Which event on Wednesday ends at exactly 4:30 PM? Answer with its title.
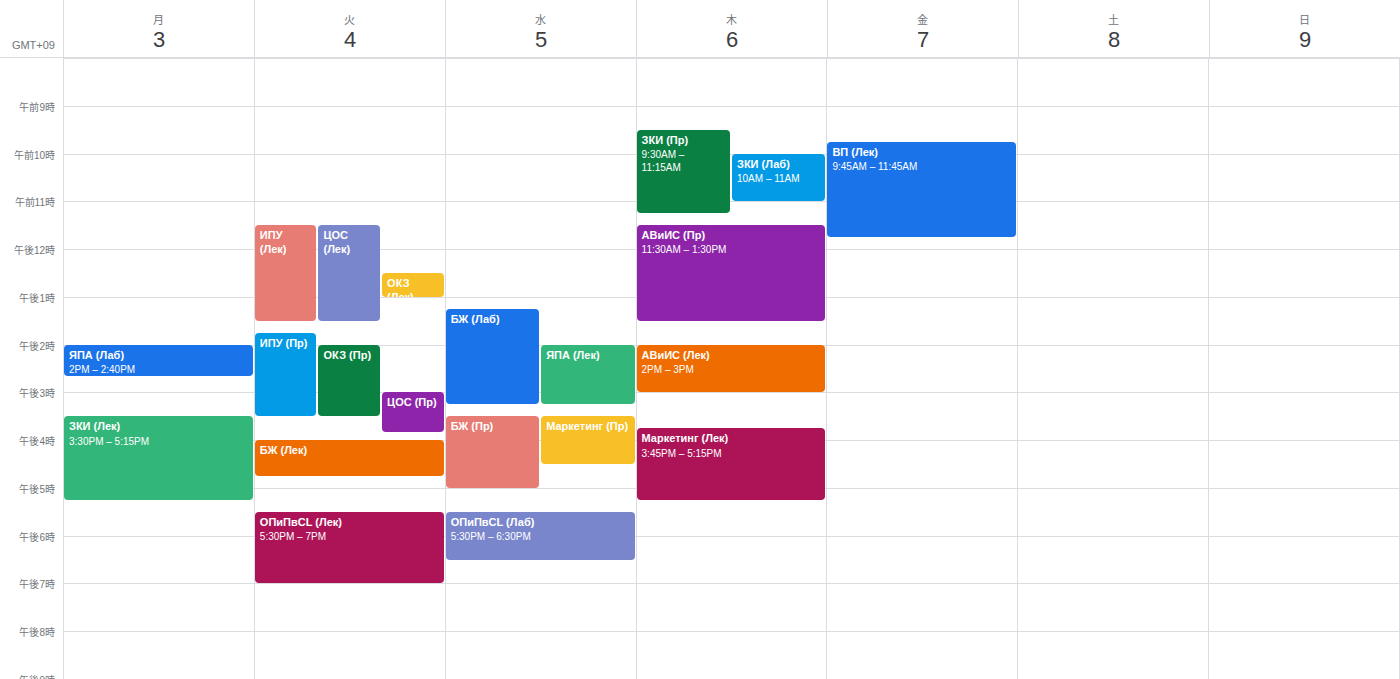
"Маркетинг (Пр)"